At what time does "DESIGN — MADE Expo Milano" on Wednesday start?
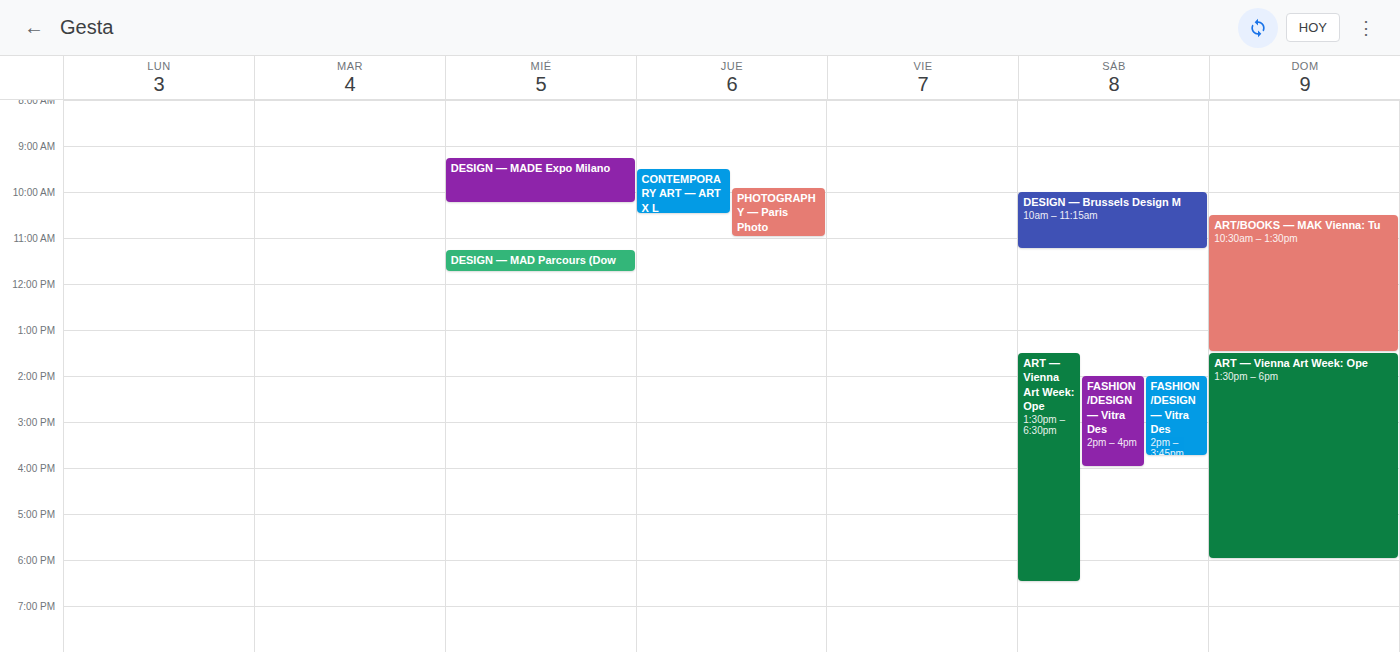
9:15 AM